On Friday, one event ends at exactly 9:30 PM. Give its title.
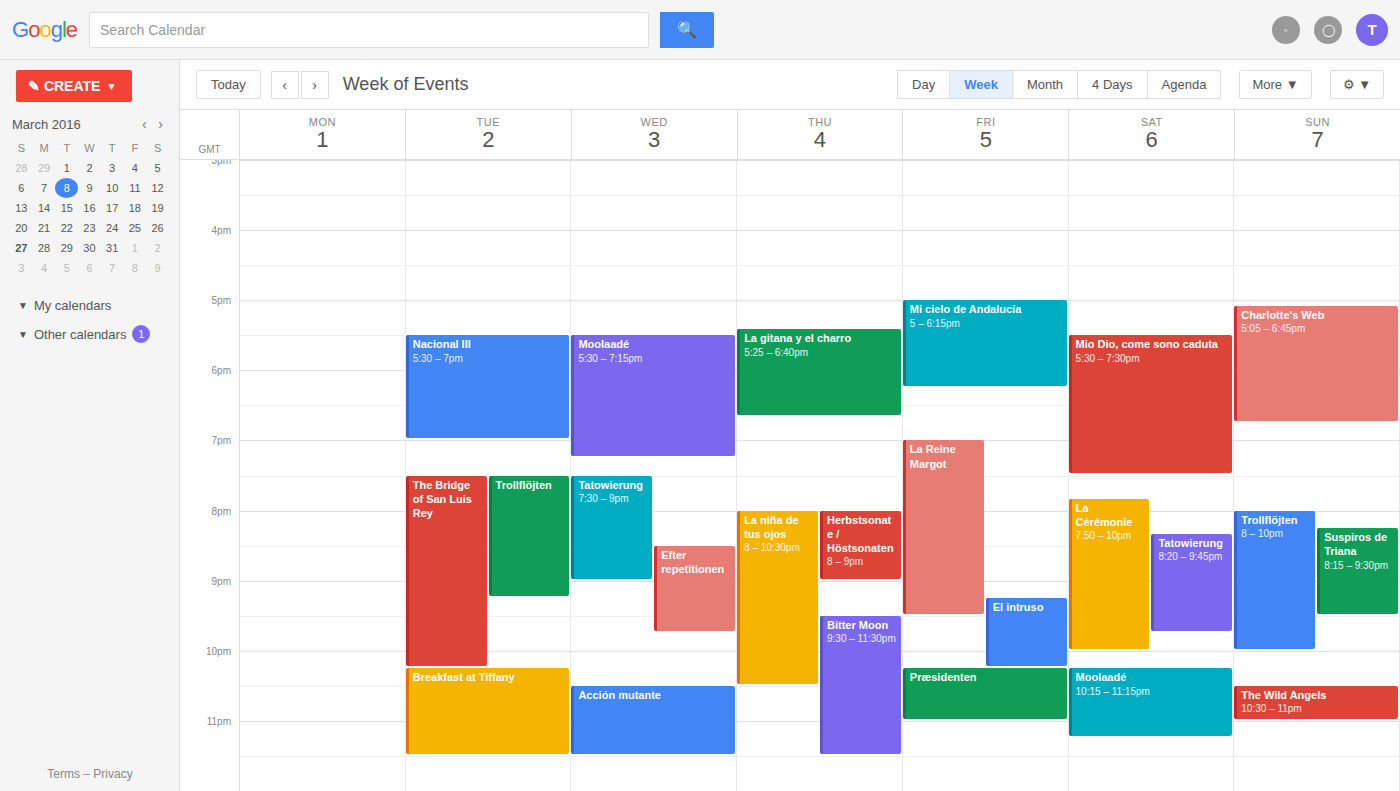
"La Reine Margot"